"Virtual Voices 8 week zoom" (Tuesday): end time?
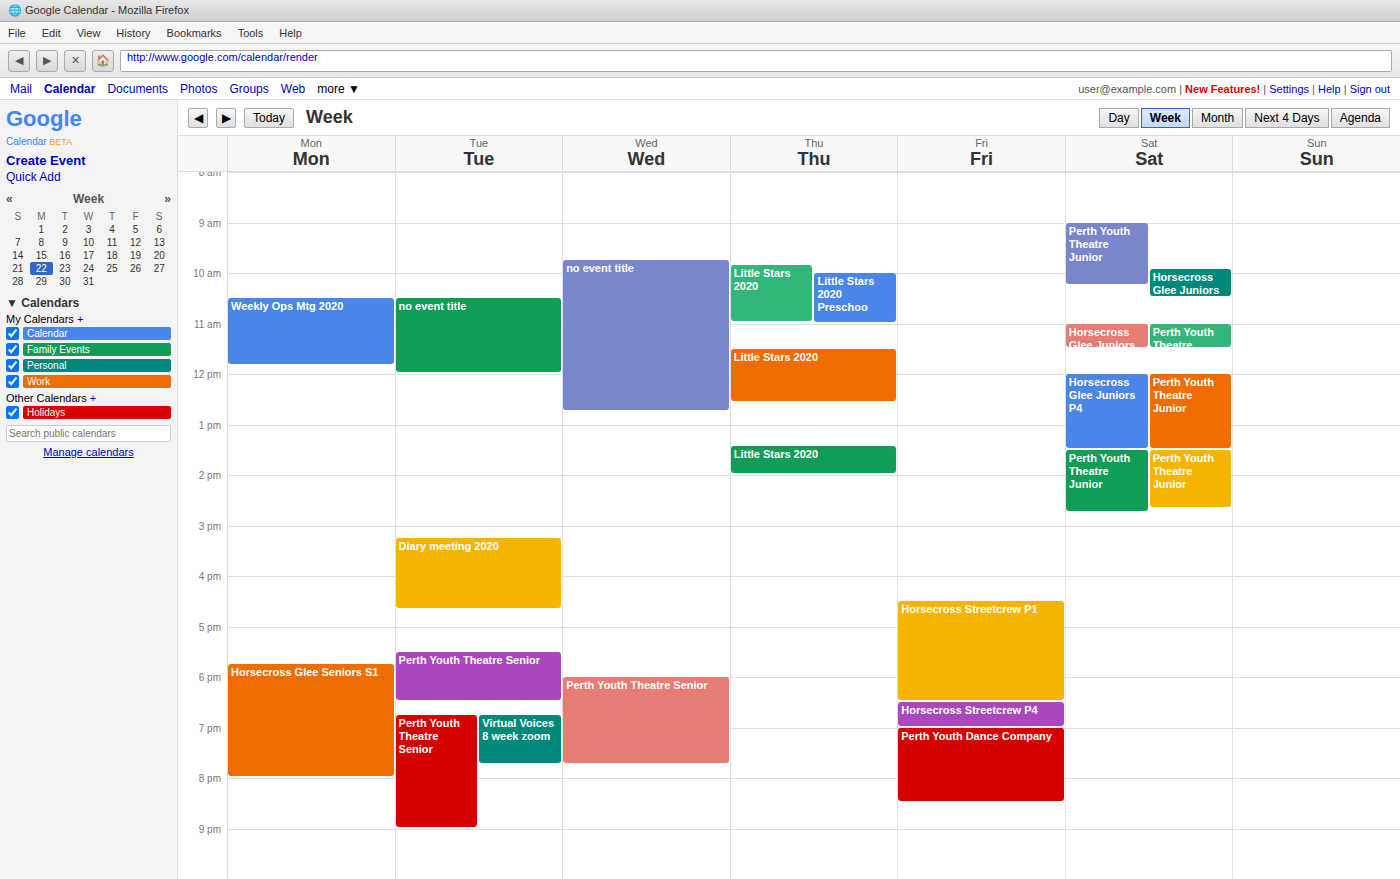
7:45 PM